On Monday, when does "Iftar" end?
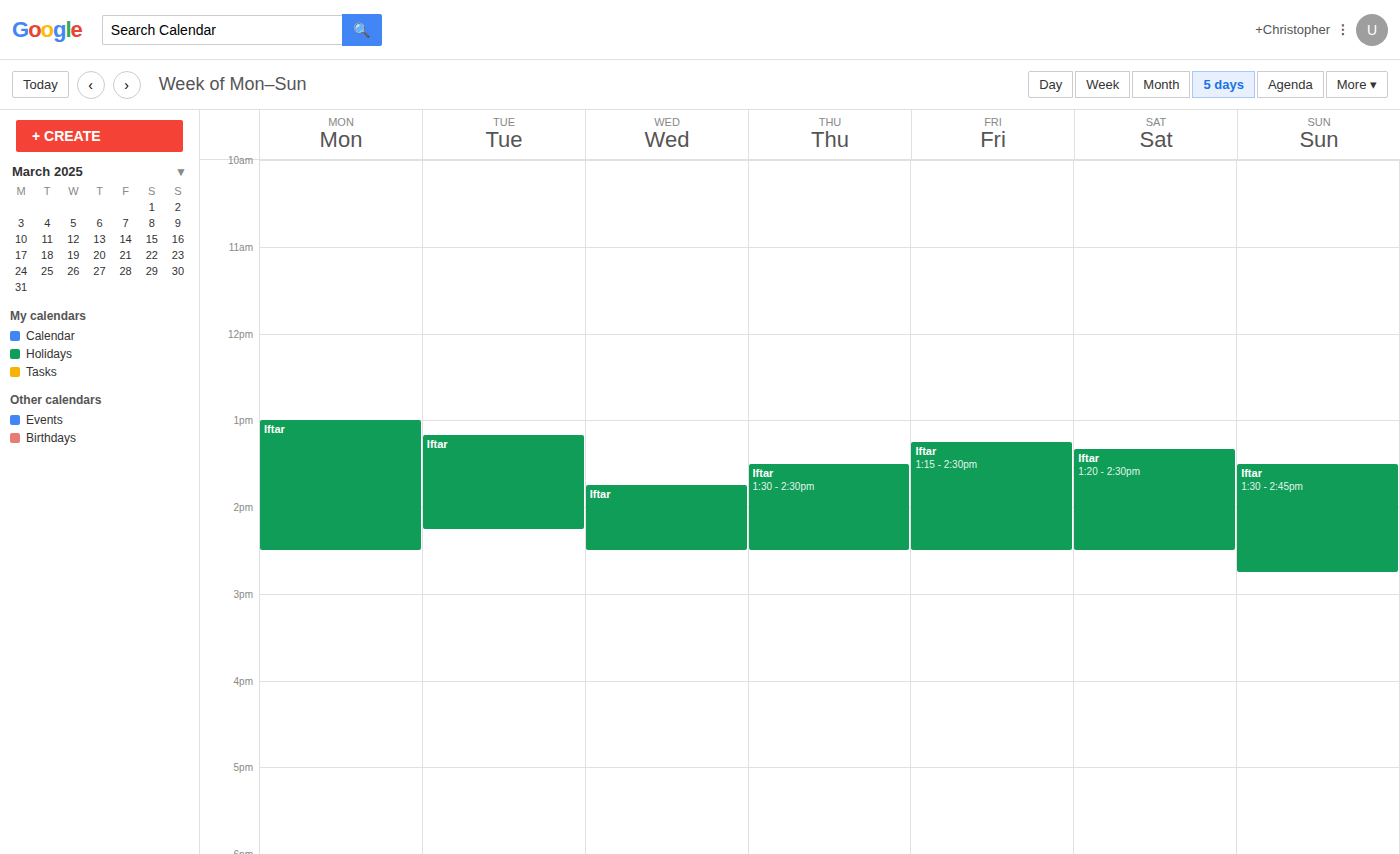
2:30 PM